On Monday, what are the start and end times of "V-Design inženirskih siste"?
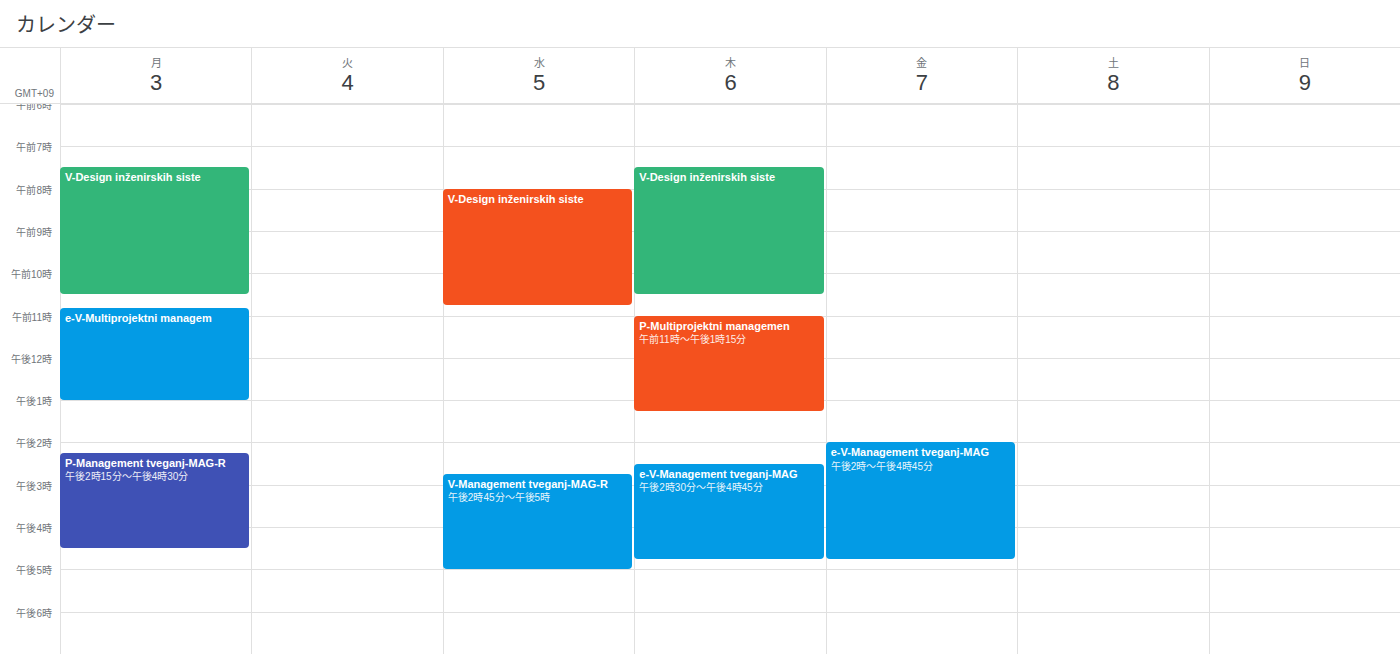
07:30 to 10:30